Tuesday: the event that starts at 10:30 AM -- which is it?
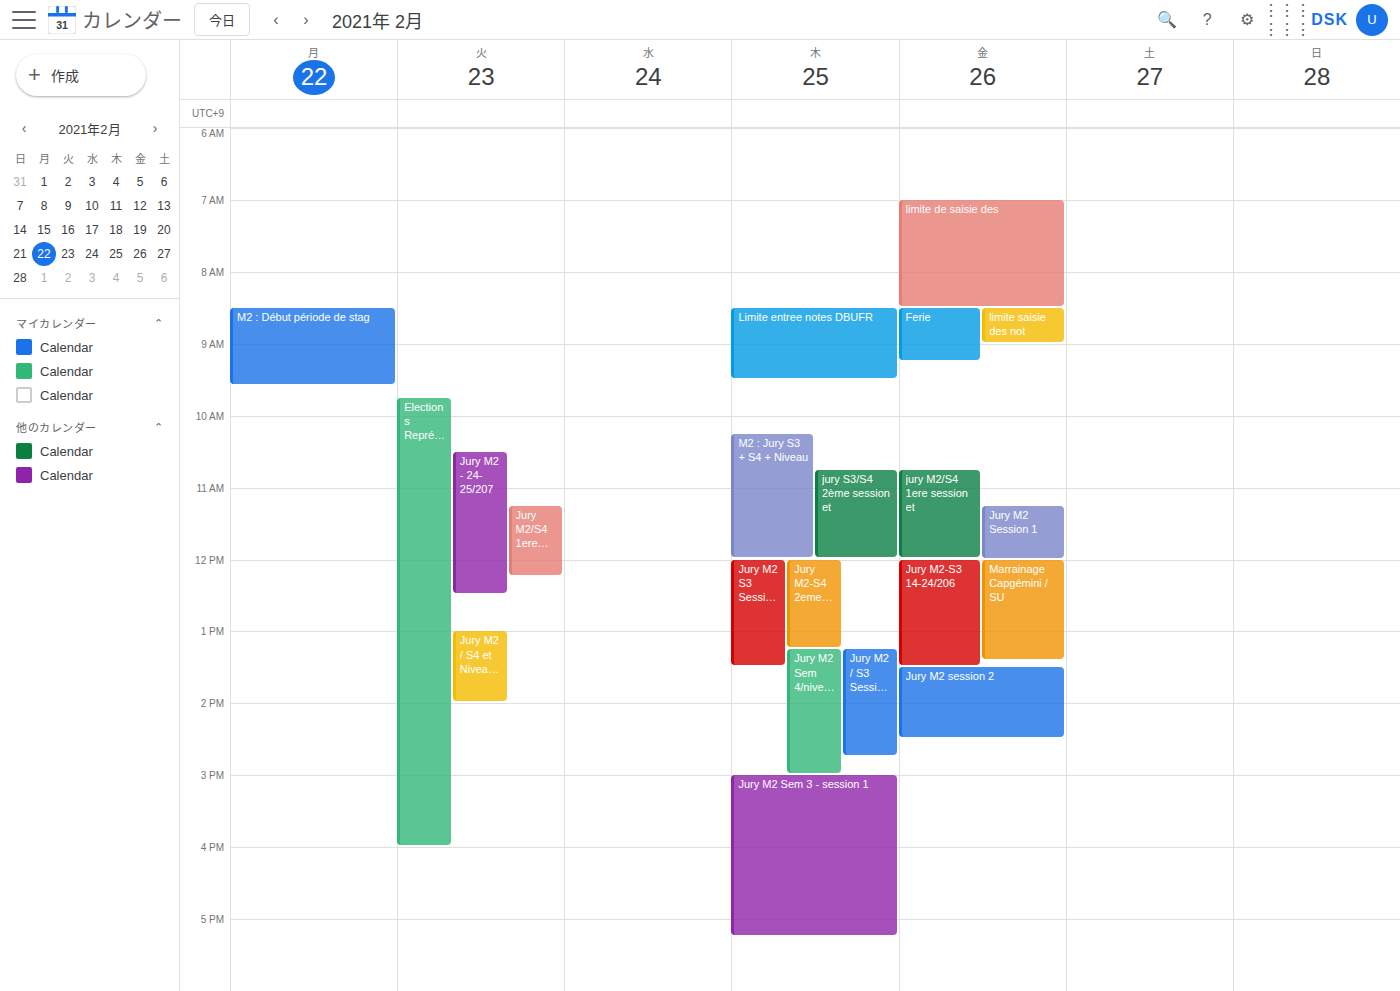
"Jury M2 - 24-25/207"